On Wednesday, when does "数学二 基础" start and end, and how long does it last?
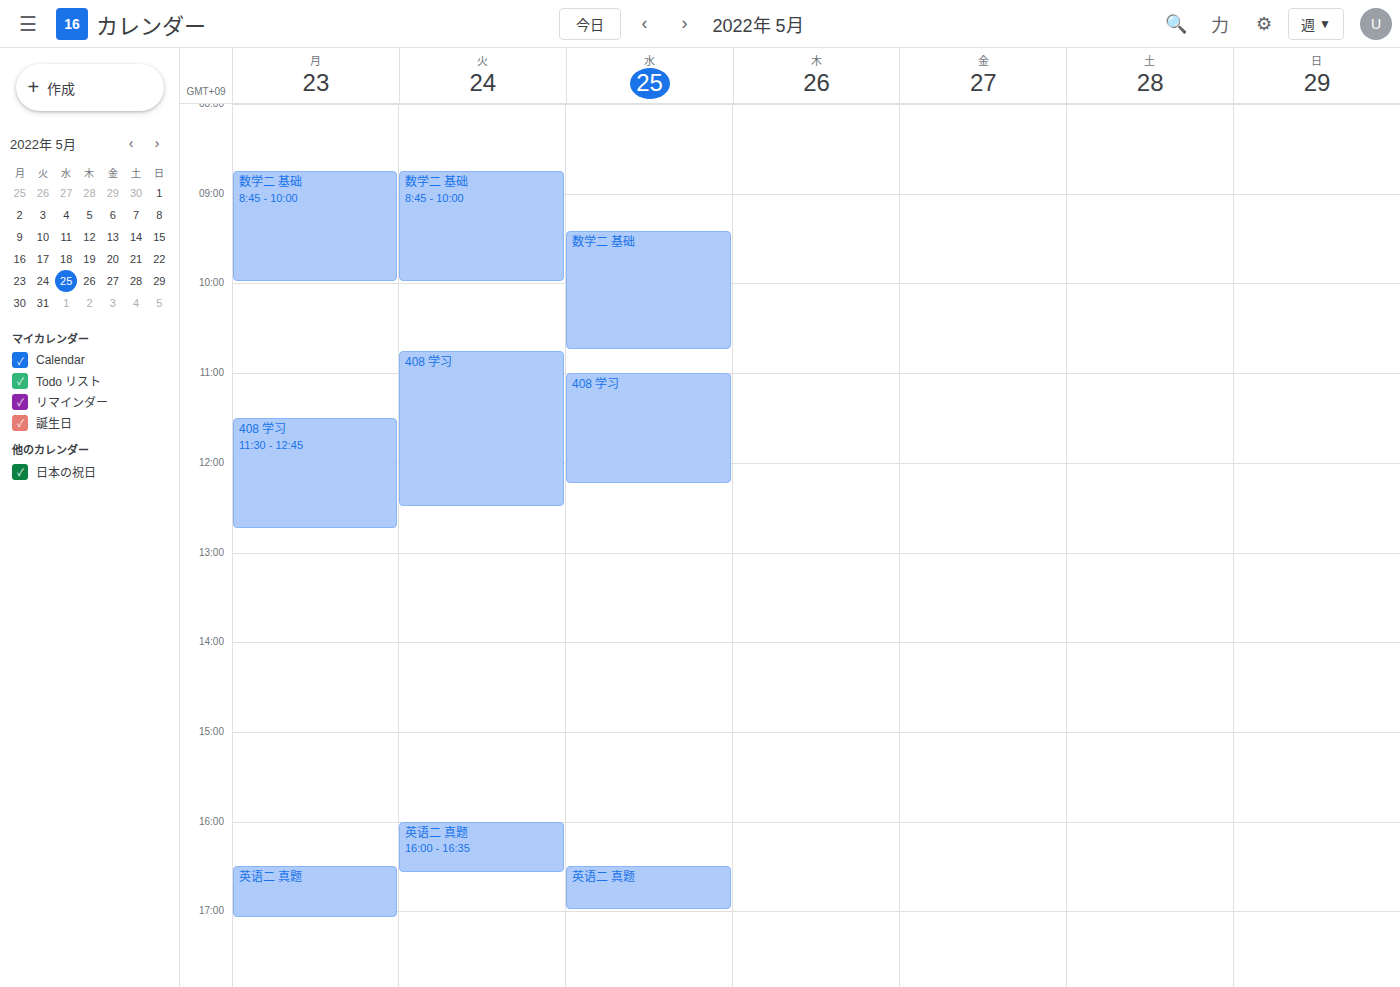
9:25 AM to 10:45 AM, 1 hour 20 minutes